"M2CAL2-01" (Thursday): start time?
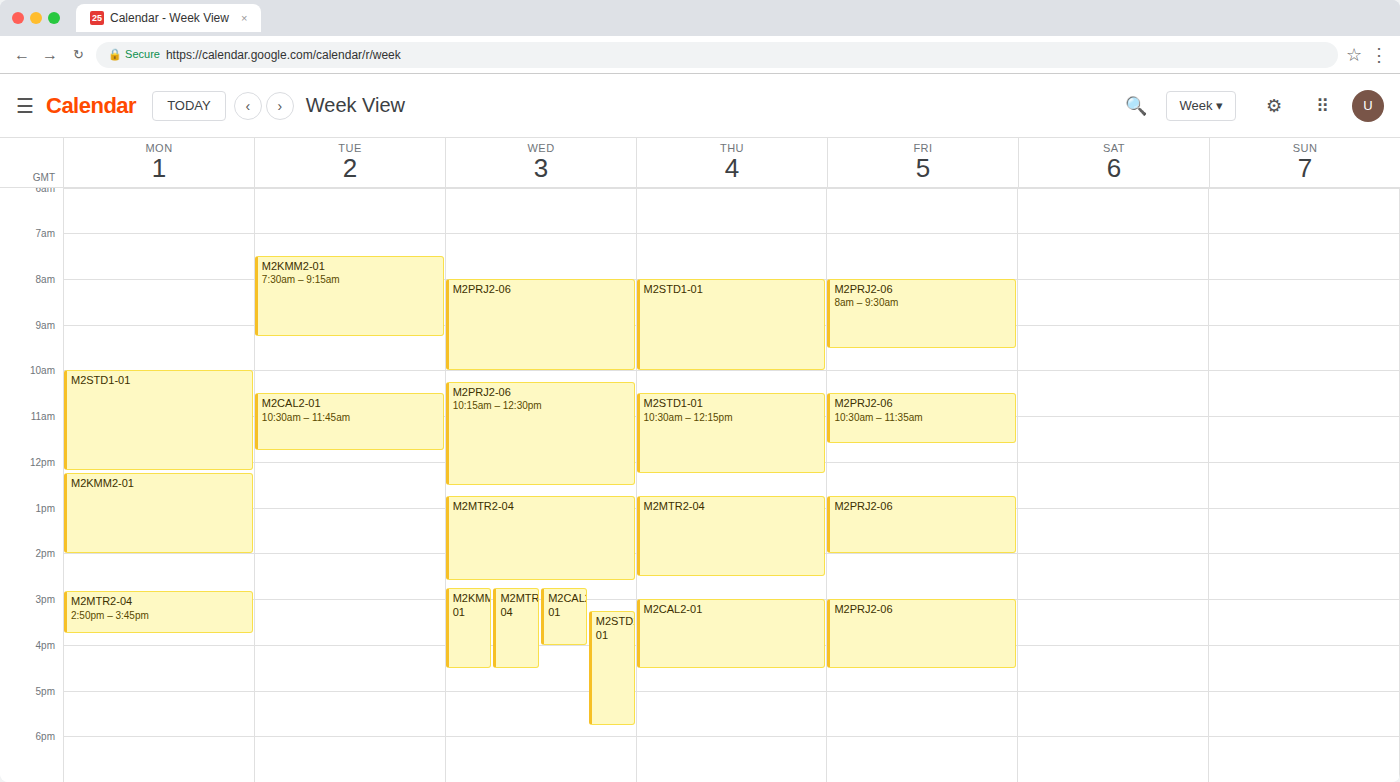
3:00 PM